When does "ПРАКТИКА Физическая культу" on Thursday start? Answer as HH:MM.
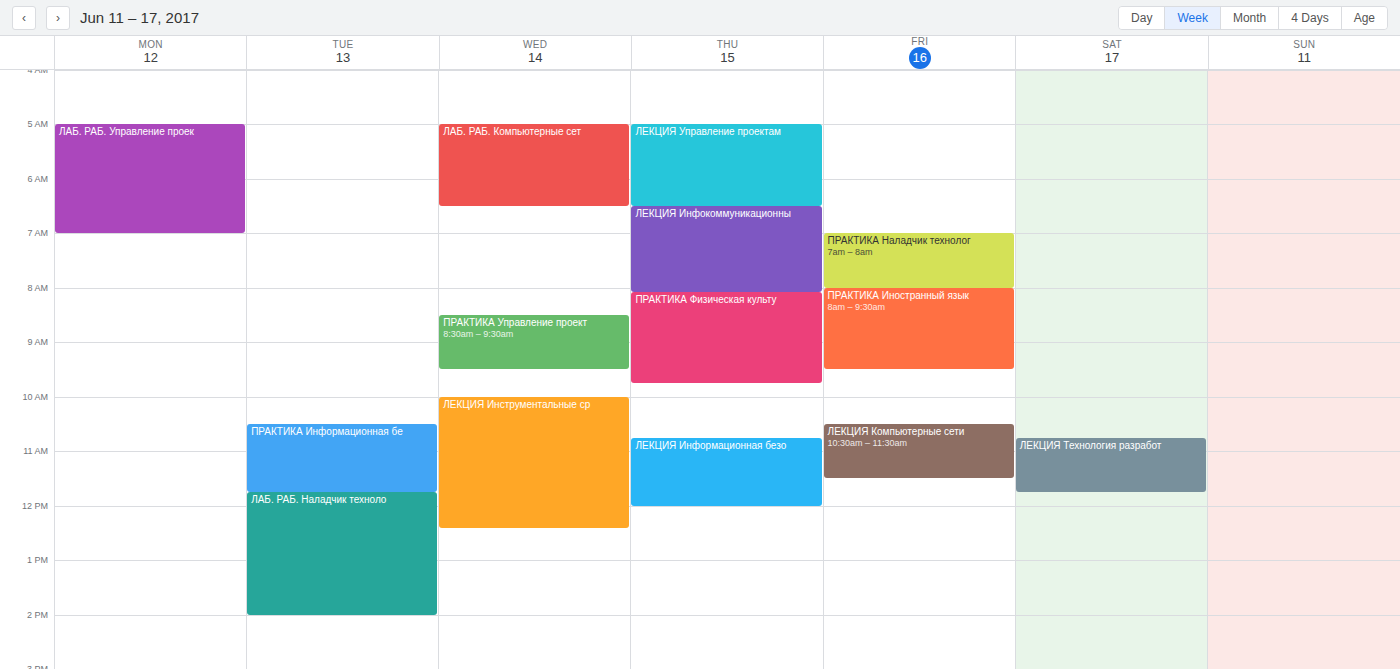
08:05